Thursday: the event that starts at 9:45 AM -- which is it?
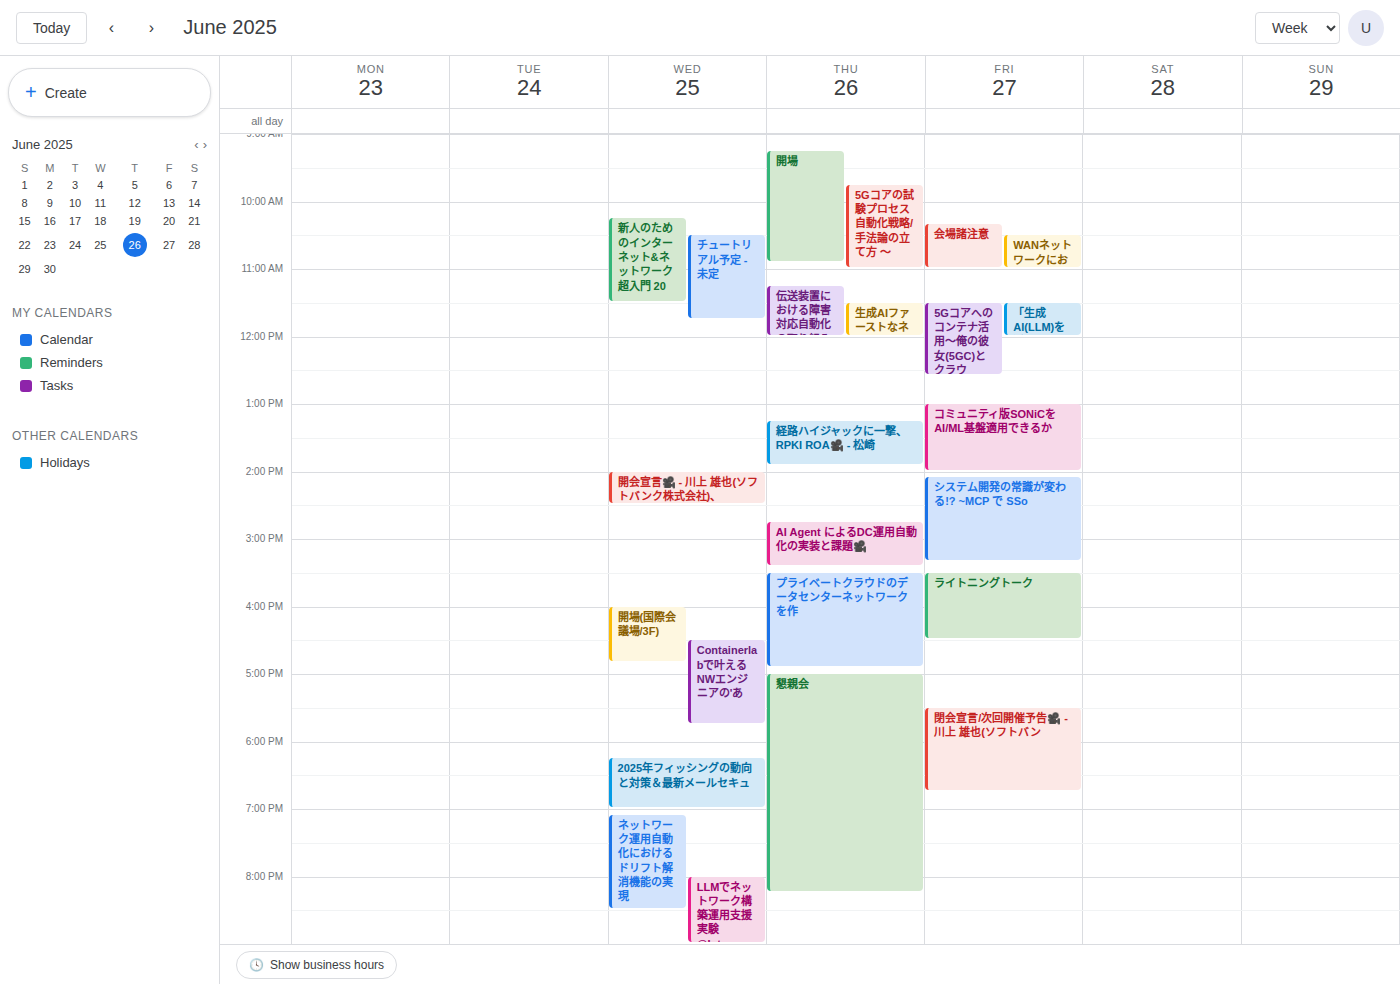
"5Gコアの試験プロセス自動化戦略/手法論の立て方 ～"